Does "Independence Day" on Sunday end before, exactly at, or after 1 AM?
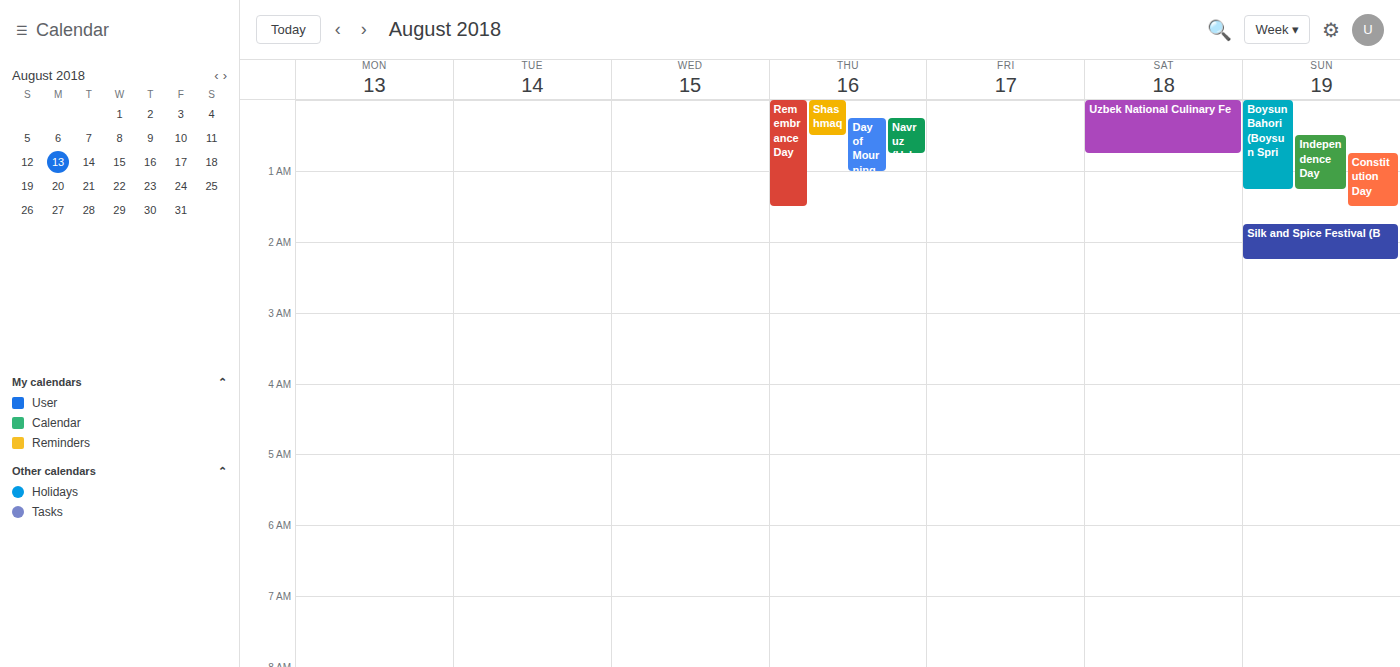
1:15 AM -- after 1 AM, 15 minutes below the 1 AM line.